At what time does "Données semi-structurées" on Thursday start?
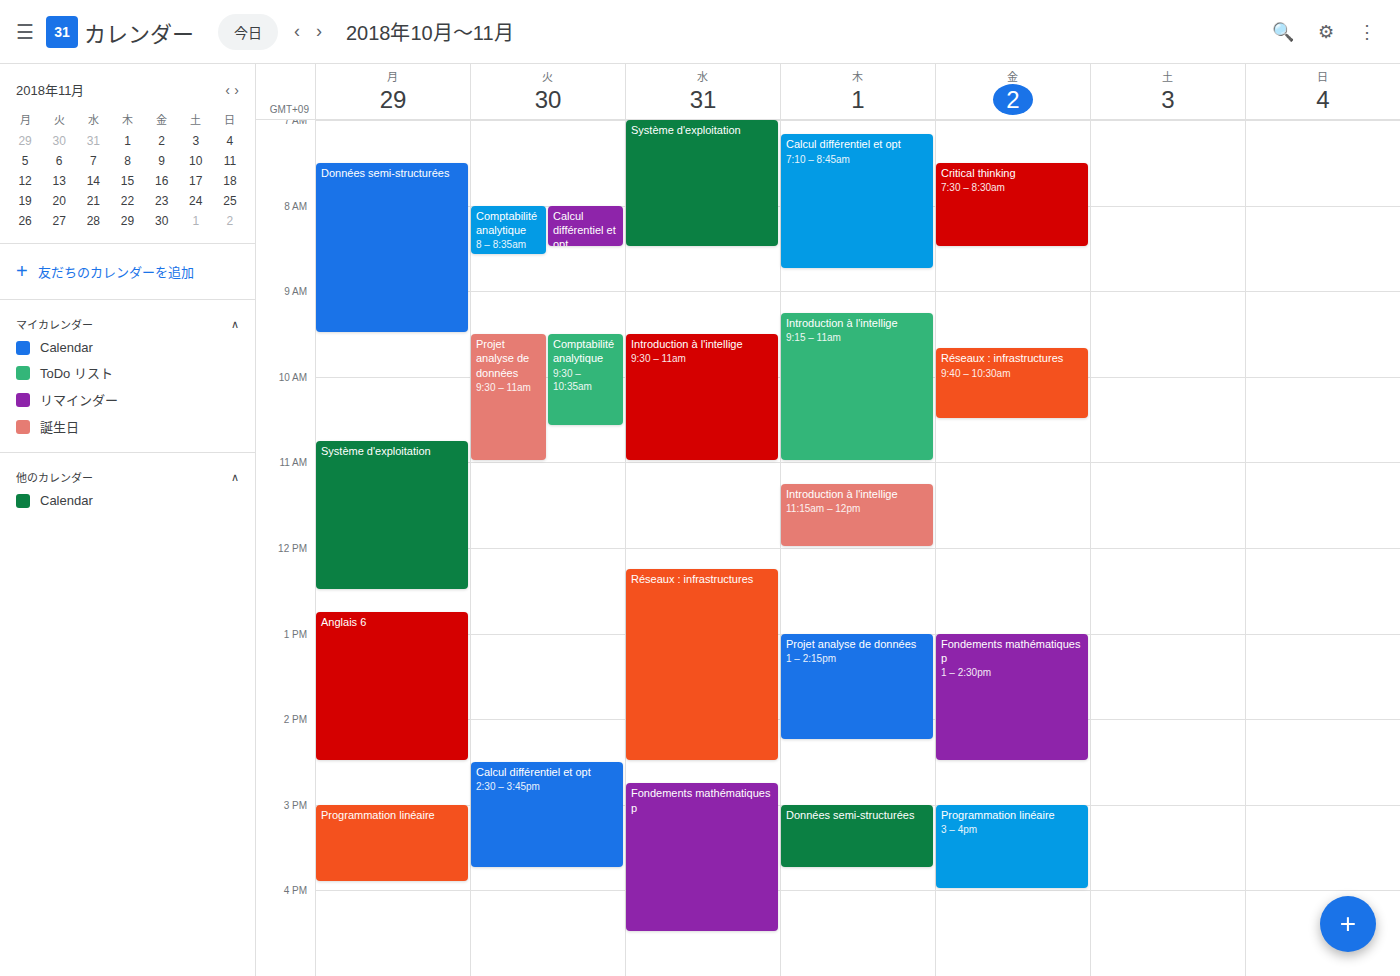
3:00 PM